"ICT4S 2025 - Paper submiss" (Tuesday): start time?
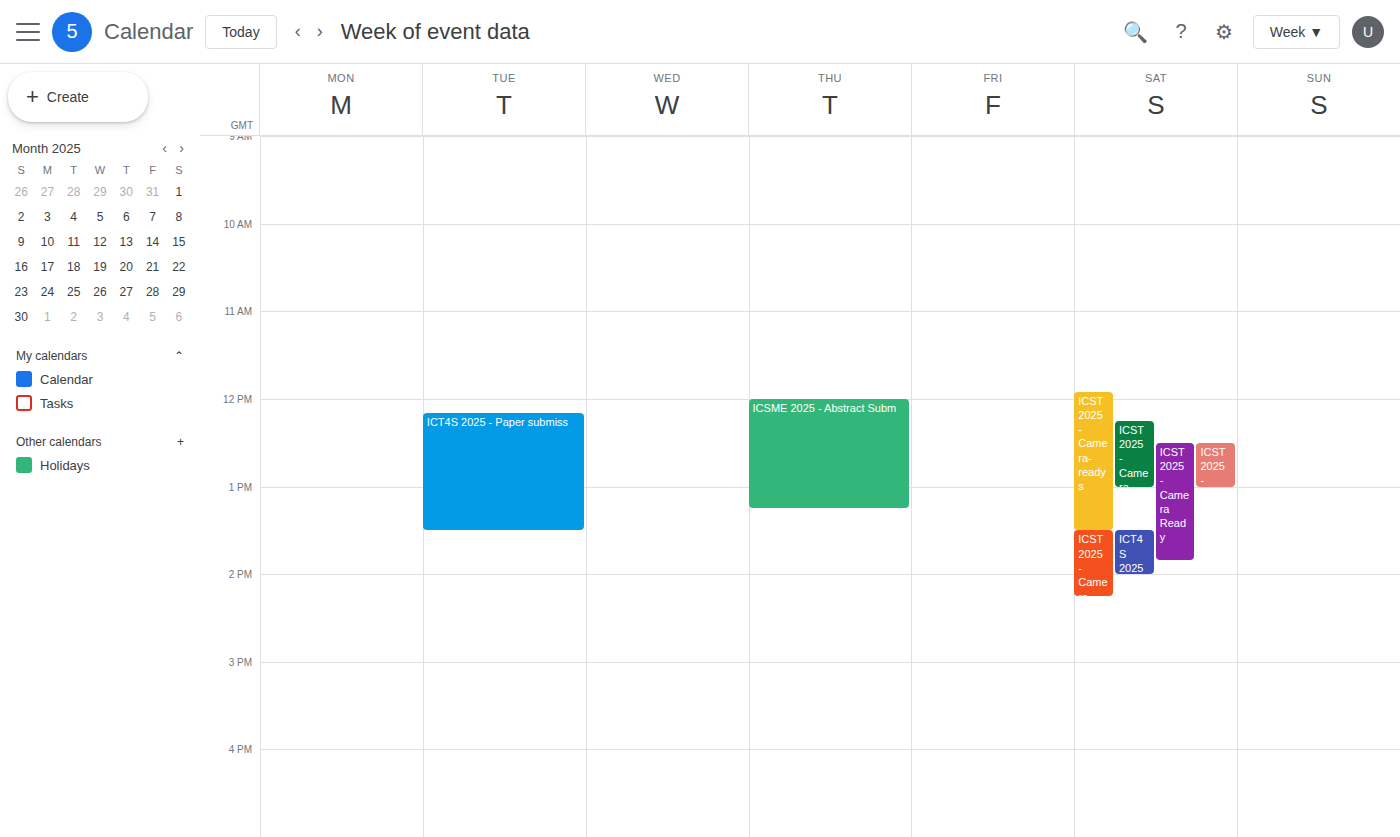
12:10 PM